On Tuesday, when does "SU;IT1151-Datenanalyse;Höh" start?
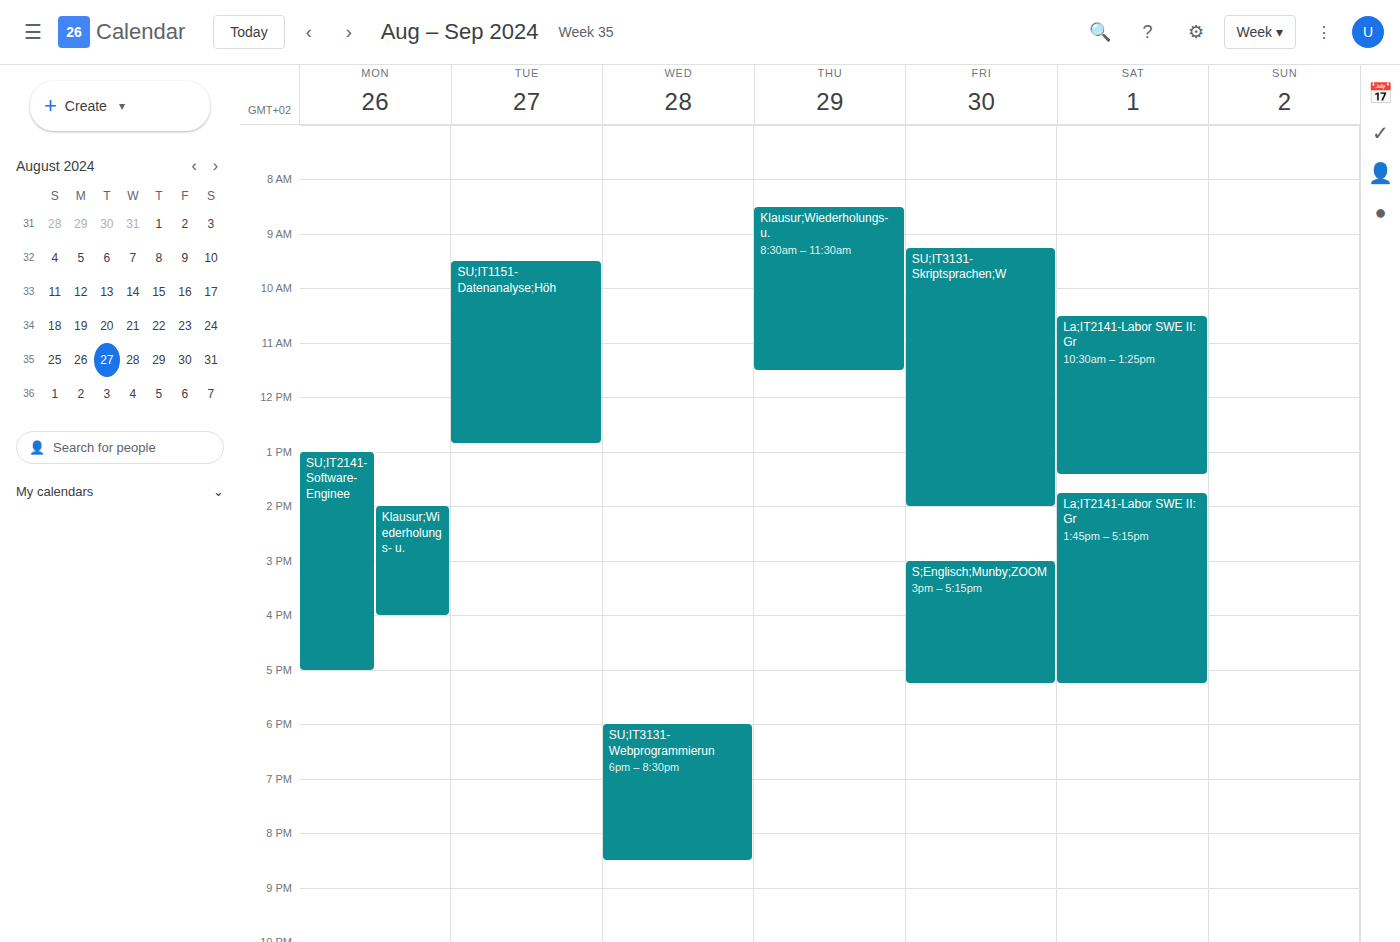
9:30 AM